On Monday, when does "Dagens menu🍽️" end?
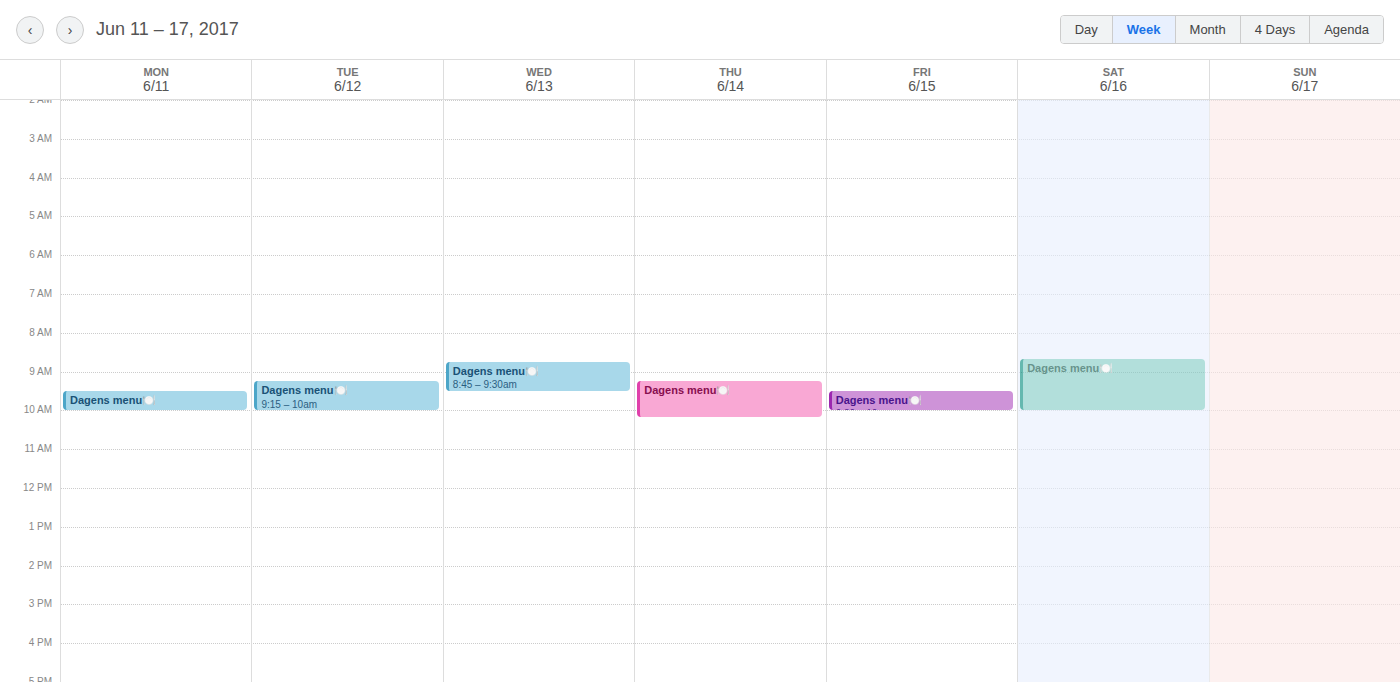
10:00 AM